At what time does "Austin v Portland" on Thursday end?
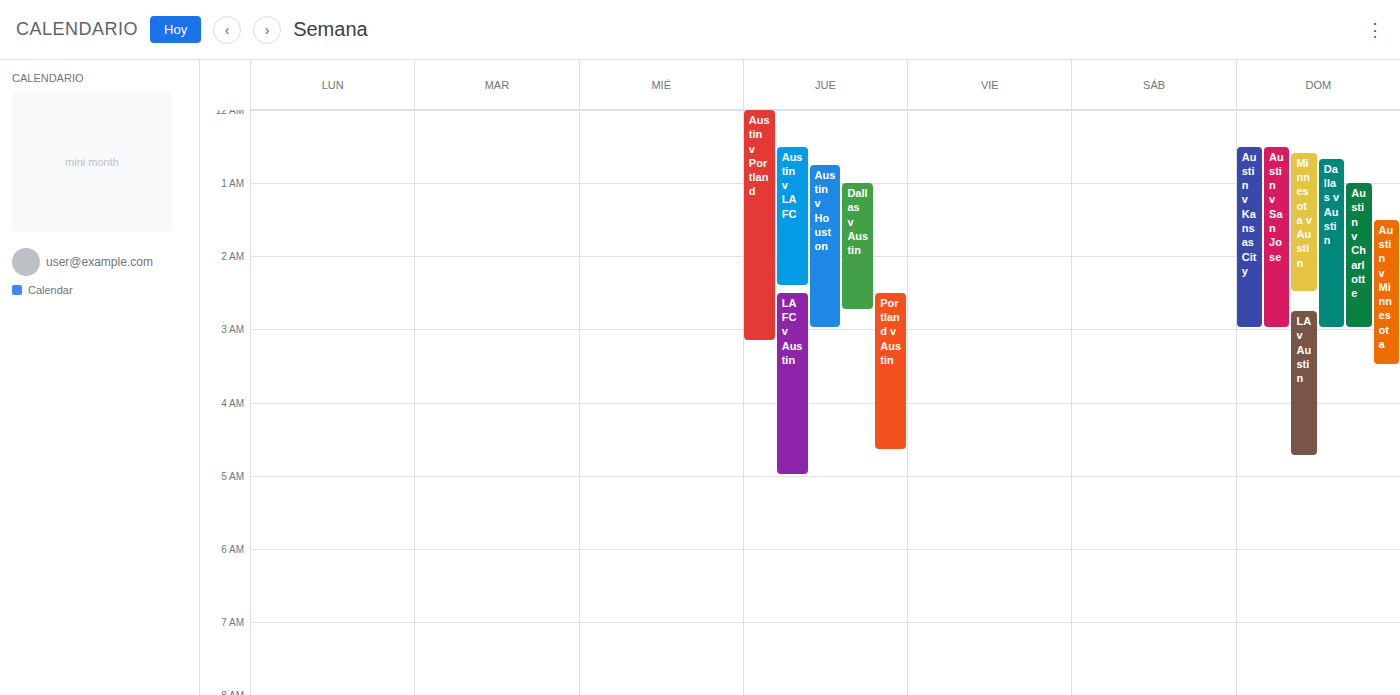
3:10 AM